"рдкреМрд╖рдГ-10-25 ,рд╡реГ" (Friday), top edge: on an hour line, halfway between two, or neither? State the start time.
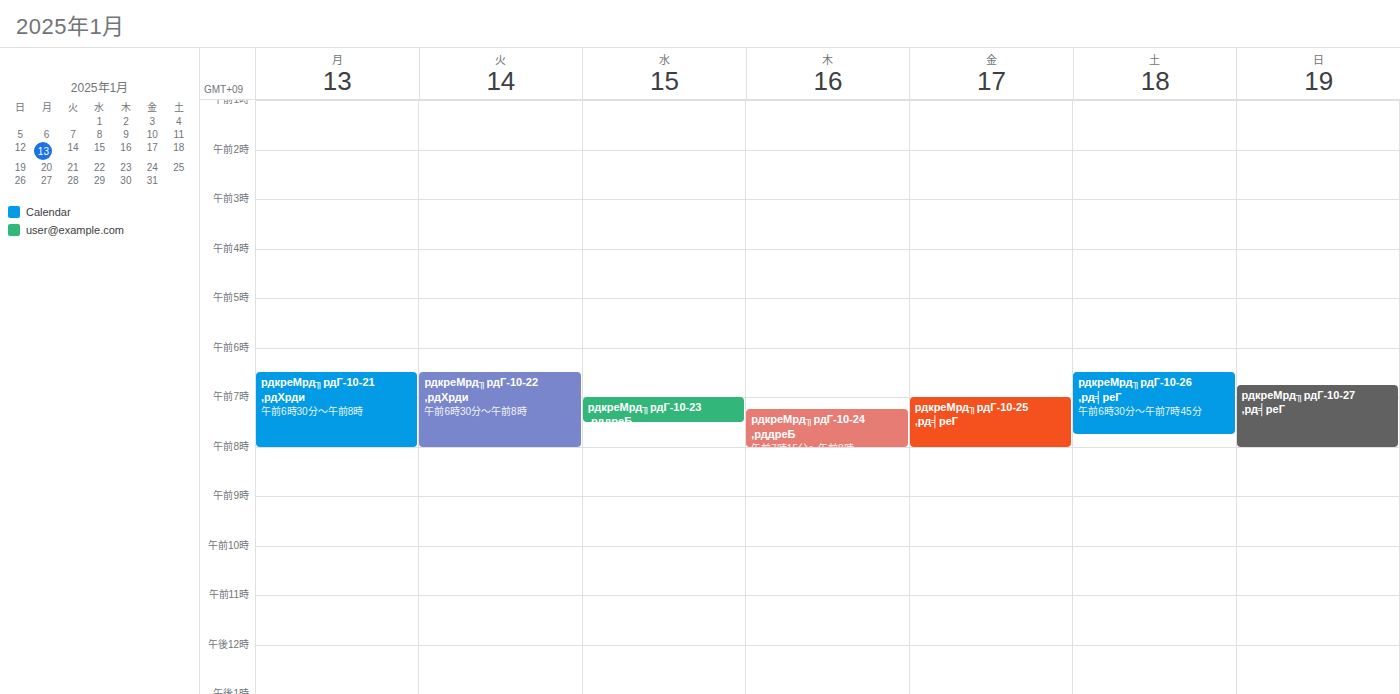
7:00 AM -- exactly on the 7 AM line.